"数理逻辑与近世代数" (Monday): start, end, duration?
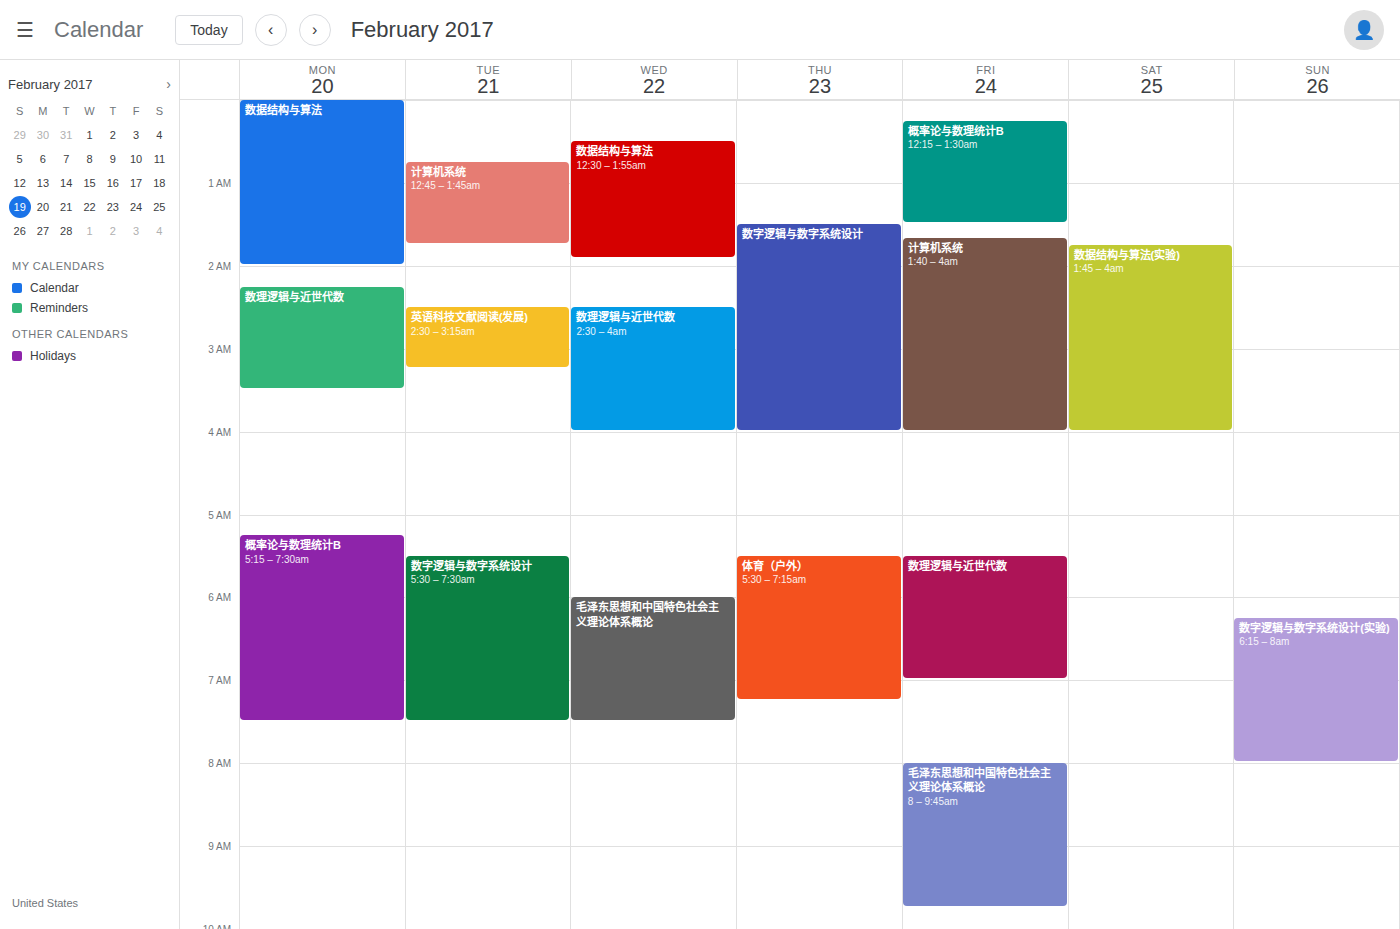
2:15 AM to 3:30 AM, 1 hour 15 minutes